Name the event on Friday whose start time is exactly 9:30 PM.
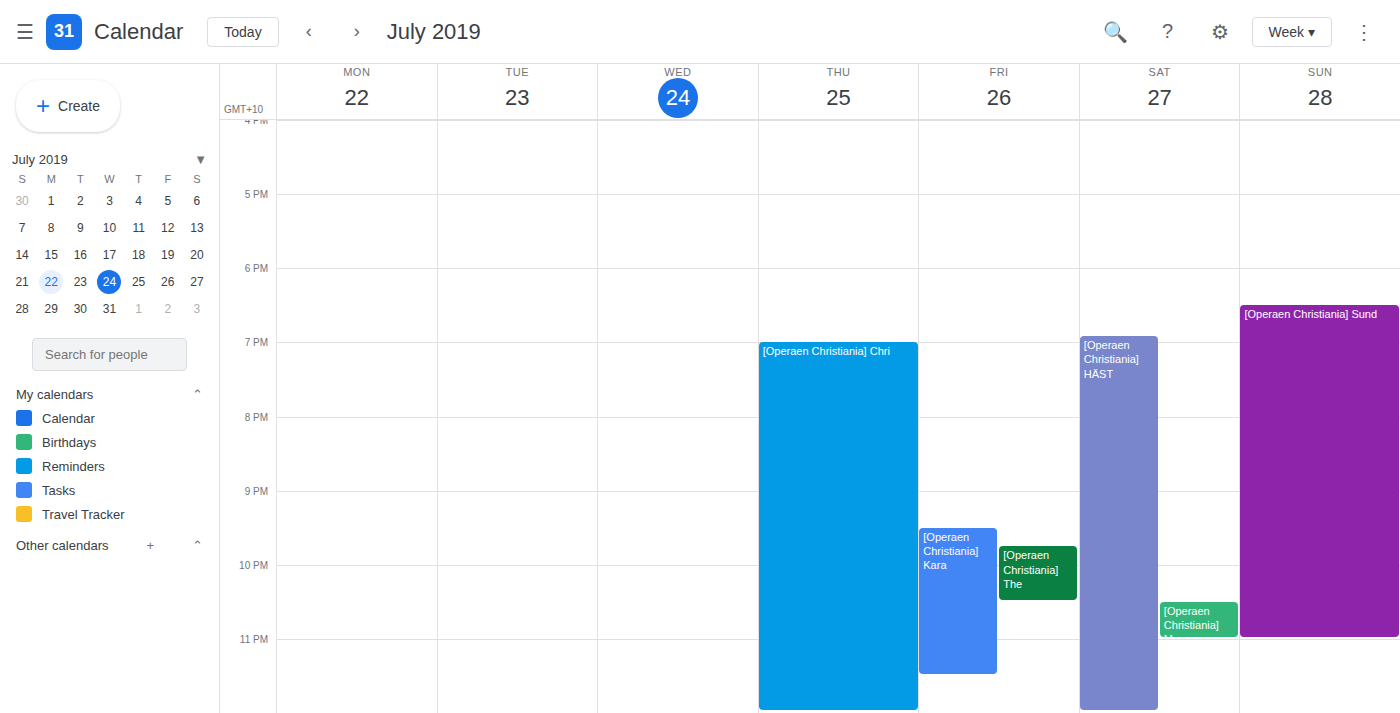
"[Operaen Christiania] Kara"